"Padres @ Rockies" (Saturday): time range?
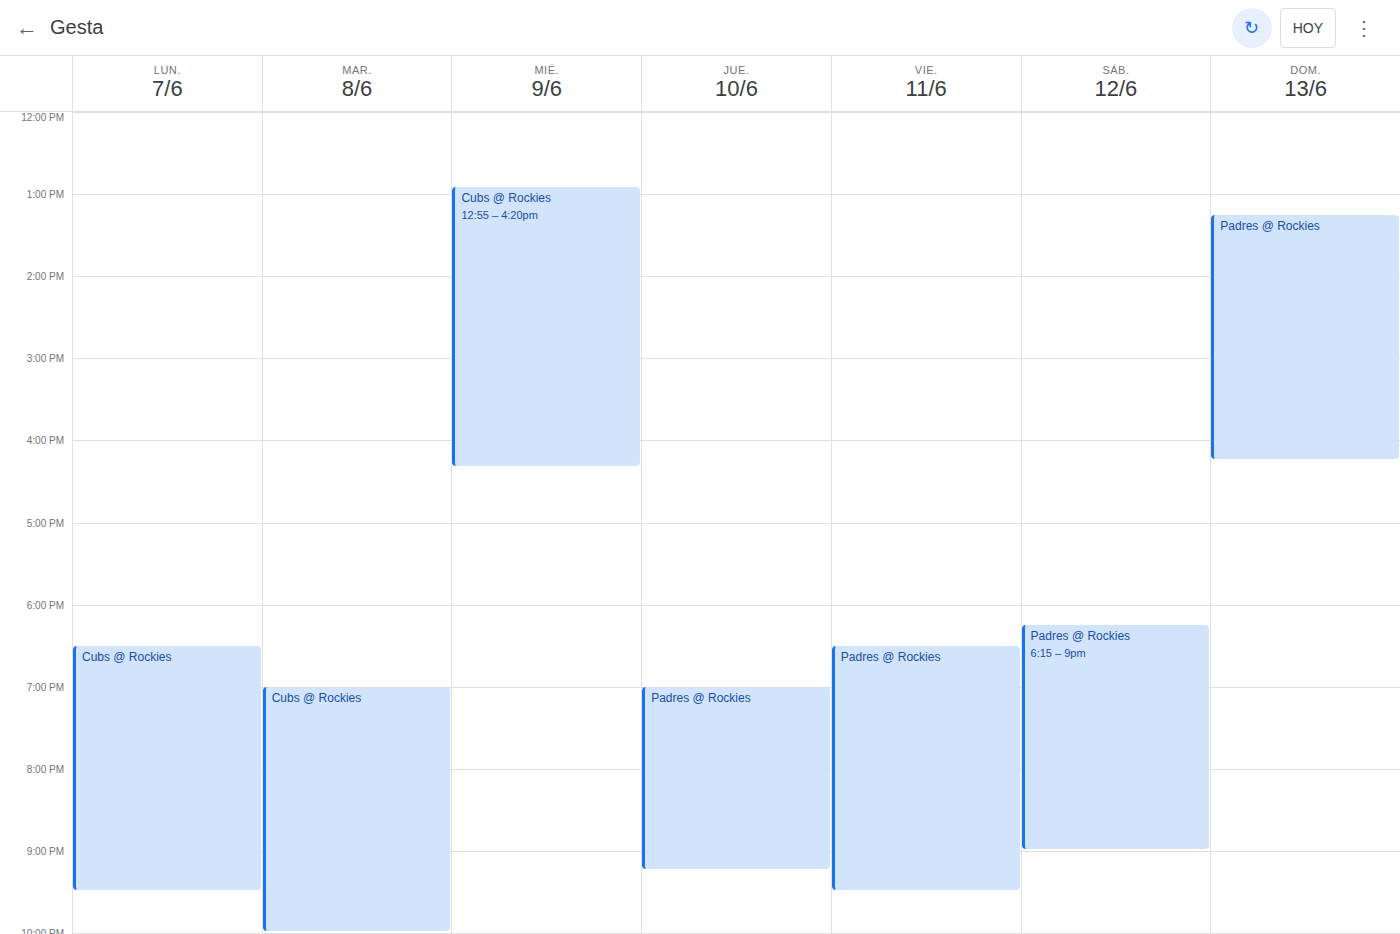
6:15 PM to 9:00 PM